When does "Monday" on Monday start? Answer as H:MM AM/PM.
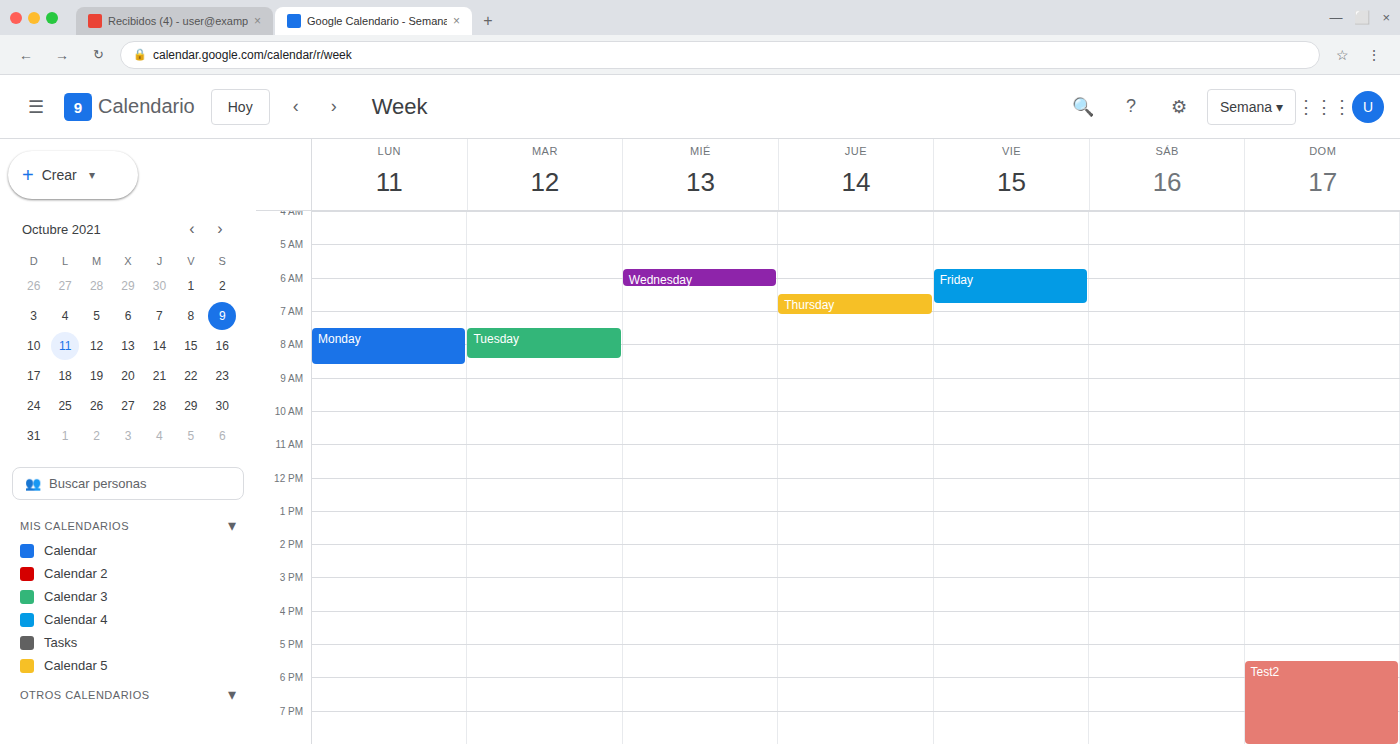
7:30 AM